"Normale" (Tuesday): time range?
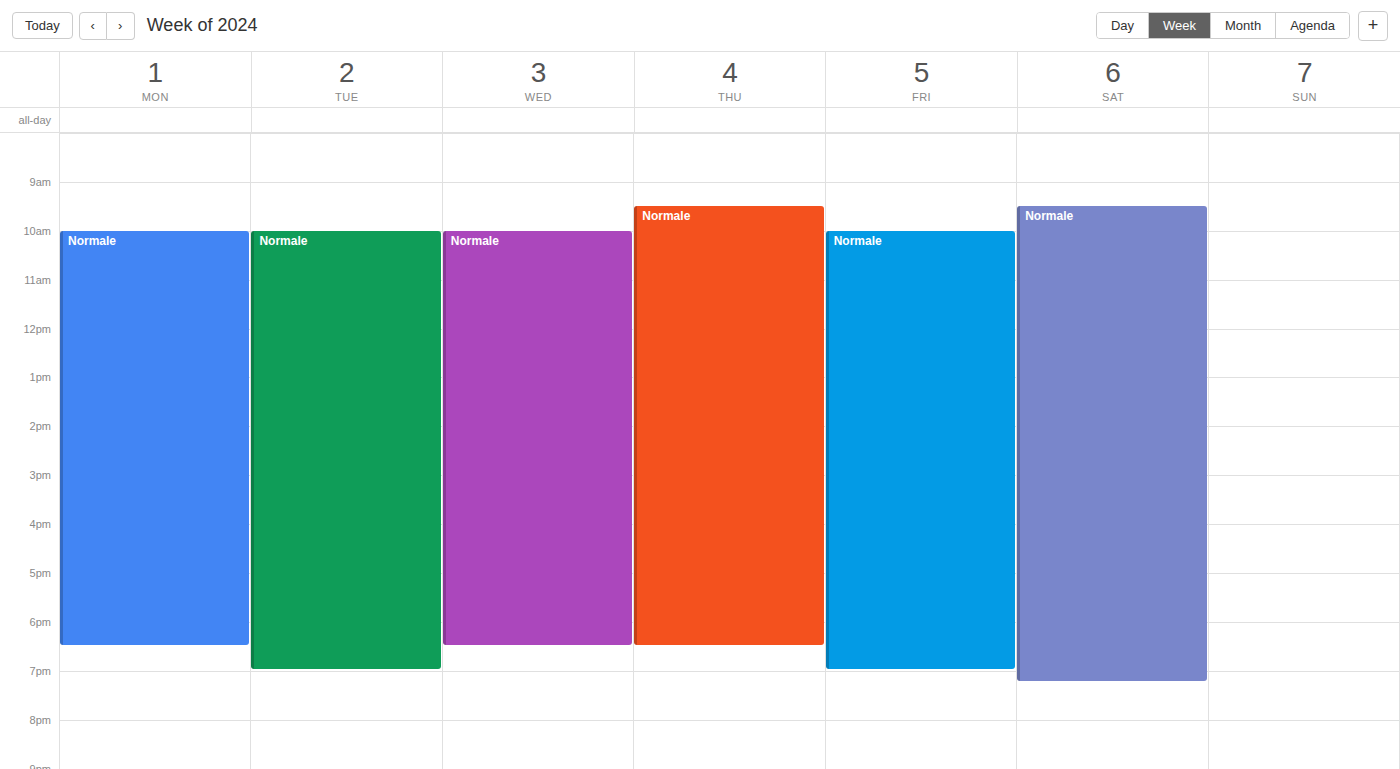
10:00 AM to 7:00 PM